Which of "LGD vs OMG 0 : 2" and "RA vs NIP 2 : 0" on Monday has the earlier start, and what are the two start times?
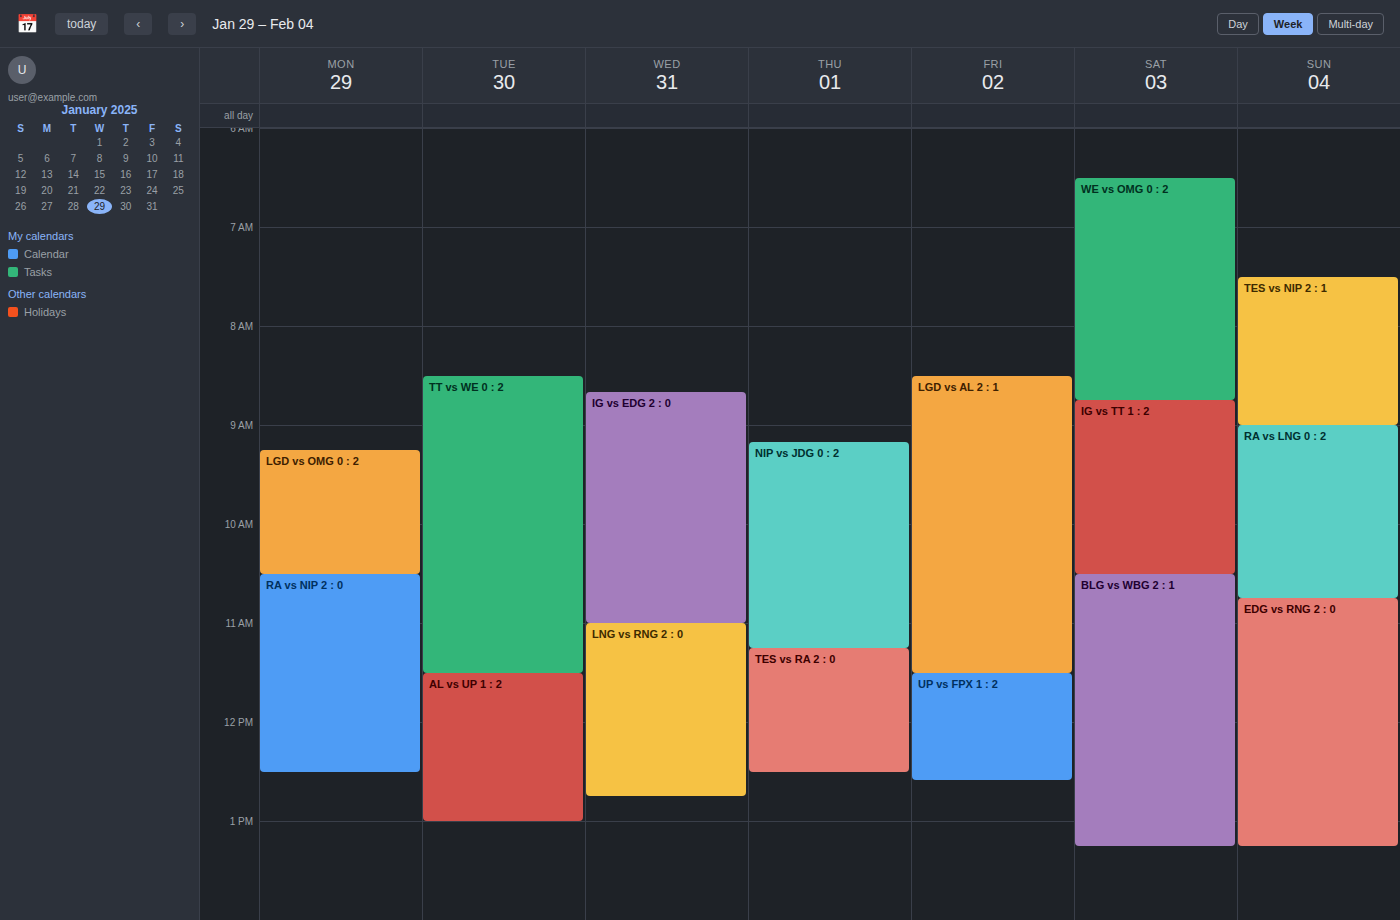
"LGD vs OMG 0 : 2" 9:15 AM; "RA vs NIP 2 : 0" 10:30 AM.